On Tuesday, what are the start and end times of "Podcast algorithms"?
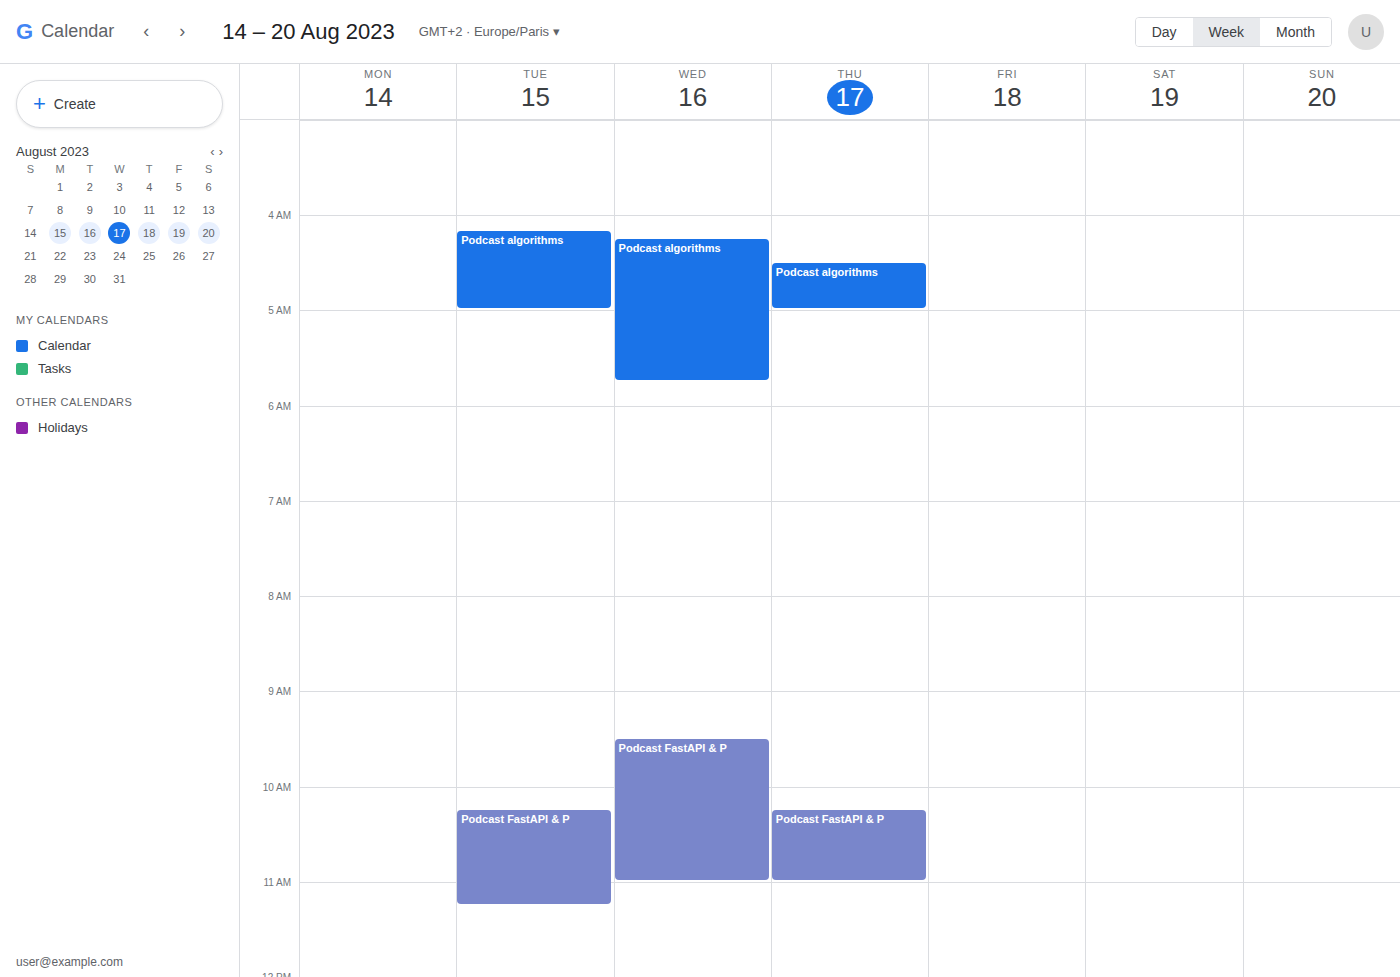
04:10 to 05:00